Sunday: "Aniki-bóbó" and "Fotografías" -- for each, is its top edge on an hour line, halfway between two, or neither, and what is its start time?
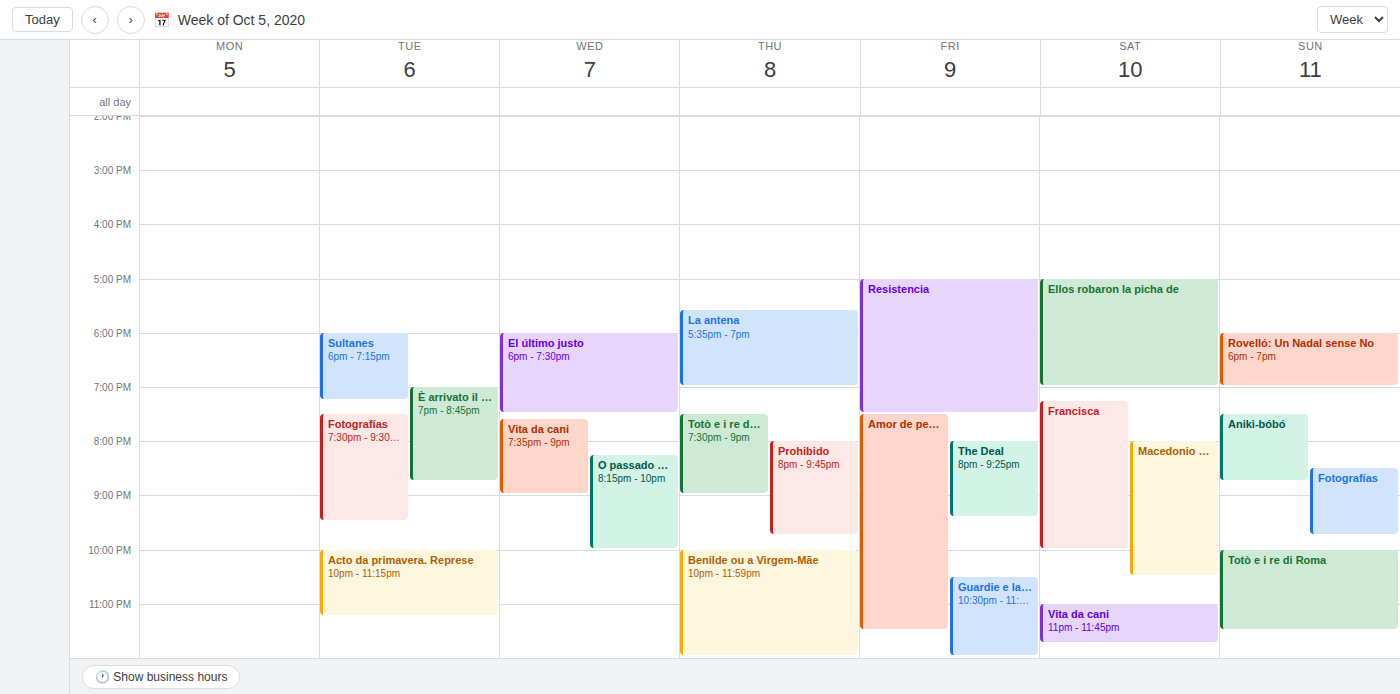
"Aniki-bóbó": 7:30 PM, halfway between the 7 PM and 8 PM lines. "Fotografías": 8:30 PM, halfway between the 8 PM and 9 PM lines.